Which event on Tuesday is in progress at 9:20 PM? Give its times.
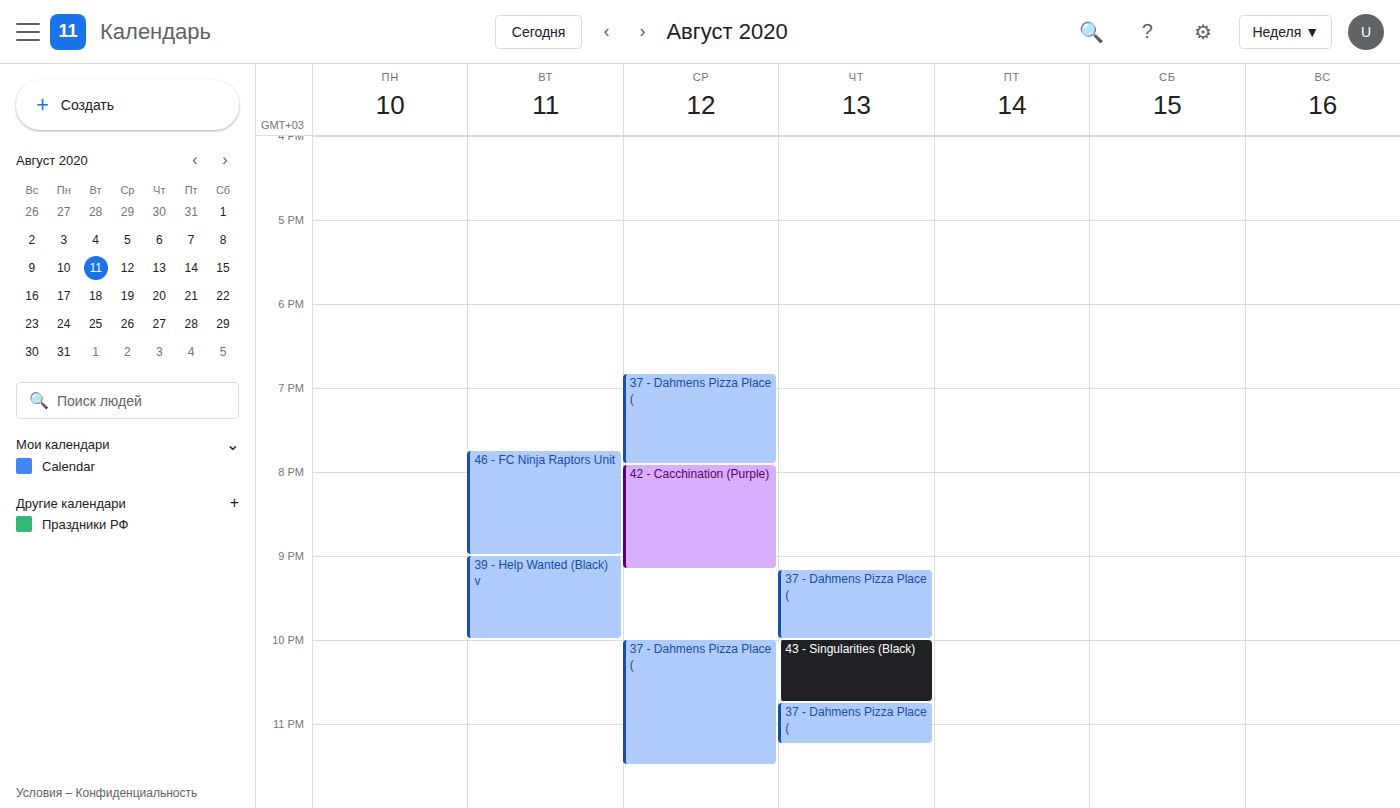
"39 - Help Wanted (Black) v", 9:00 PM to 10:00 PM